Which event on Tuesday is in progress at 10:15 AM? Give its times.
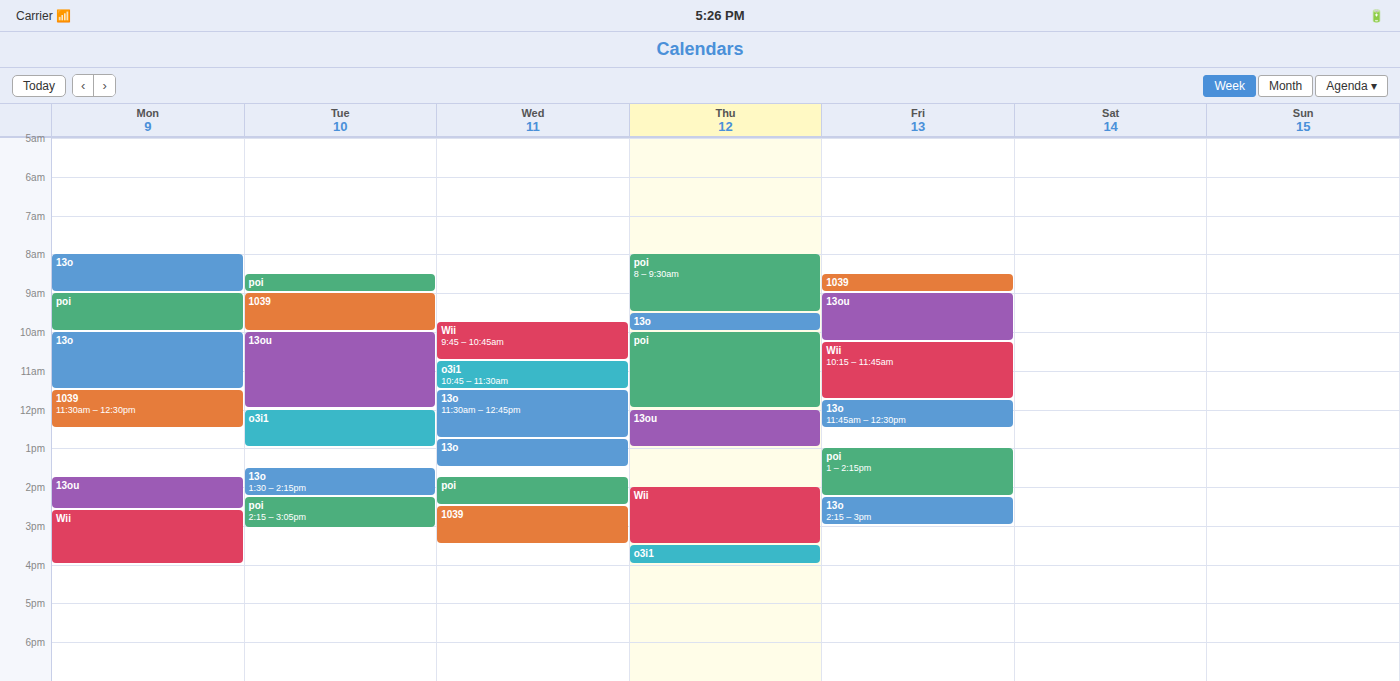
"13ou", 10:00 AM to 12:00 PM